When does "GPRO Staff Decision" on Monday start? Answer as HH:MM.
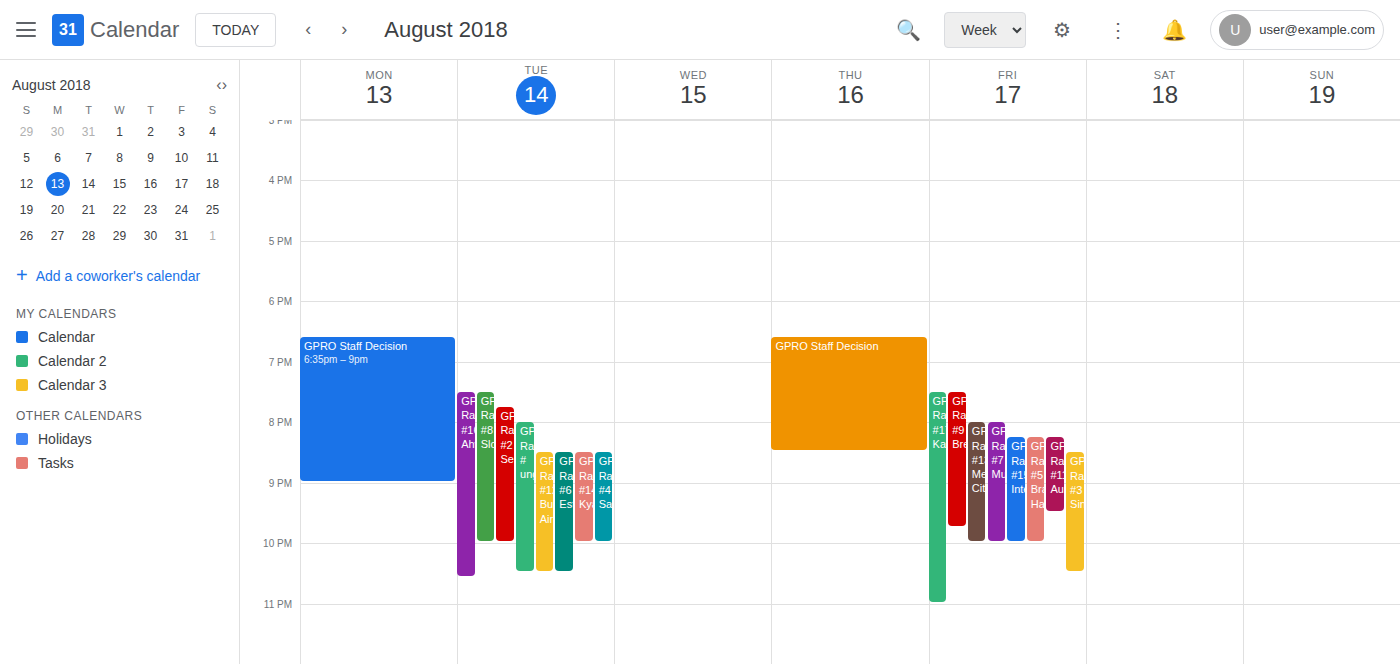
18:35